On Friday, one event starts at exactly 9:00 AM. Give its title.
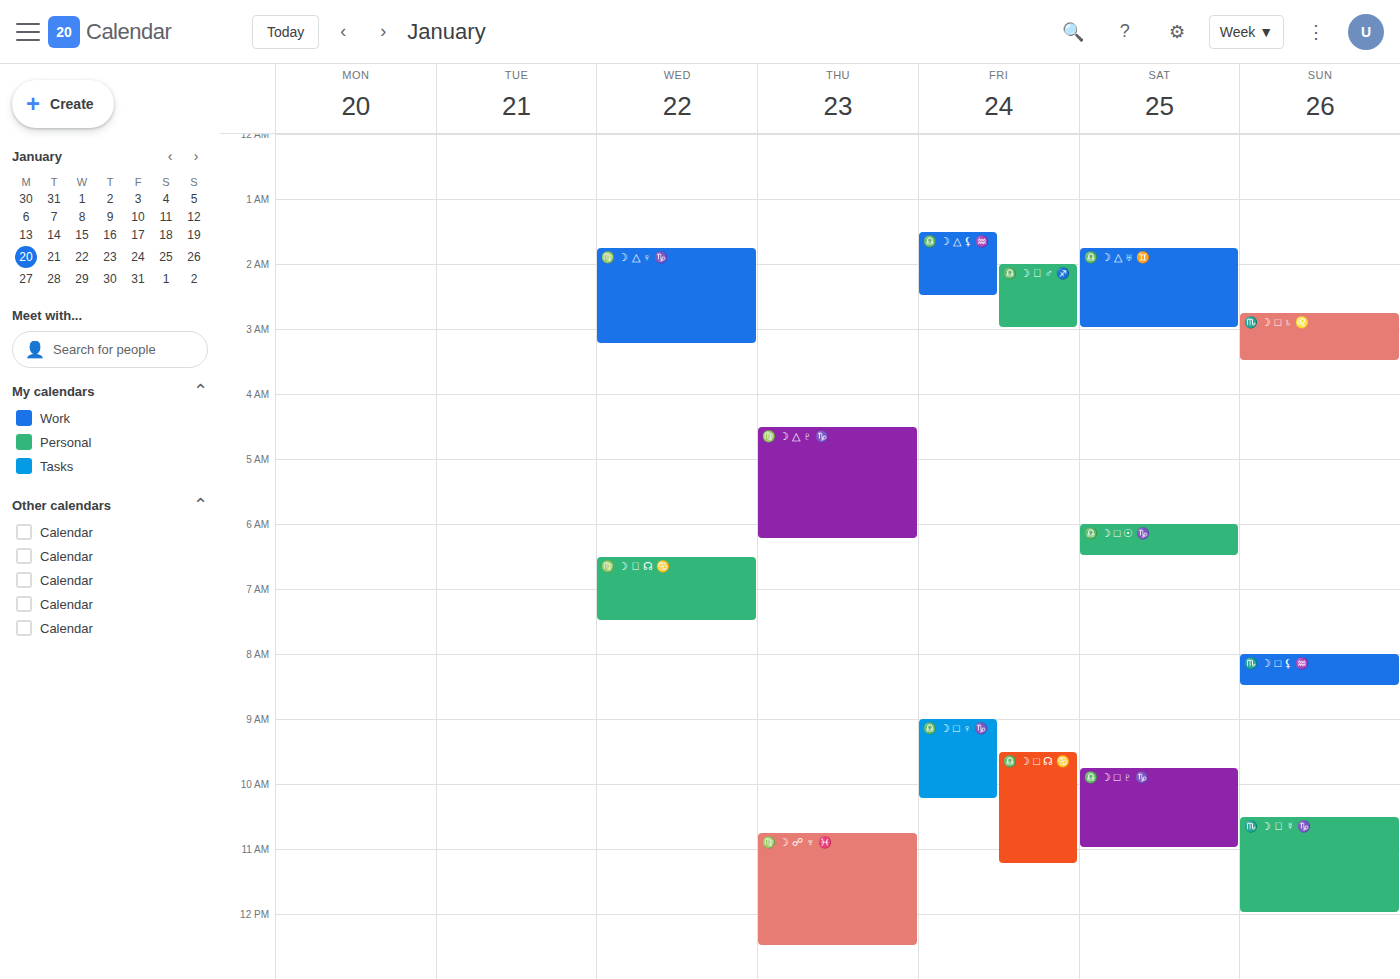
"♎️ ☽ □ ♀ ♑️"